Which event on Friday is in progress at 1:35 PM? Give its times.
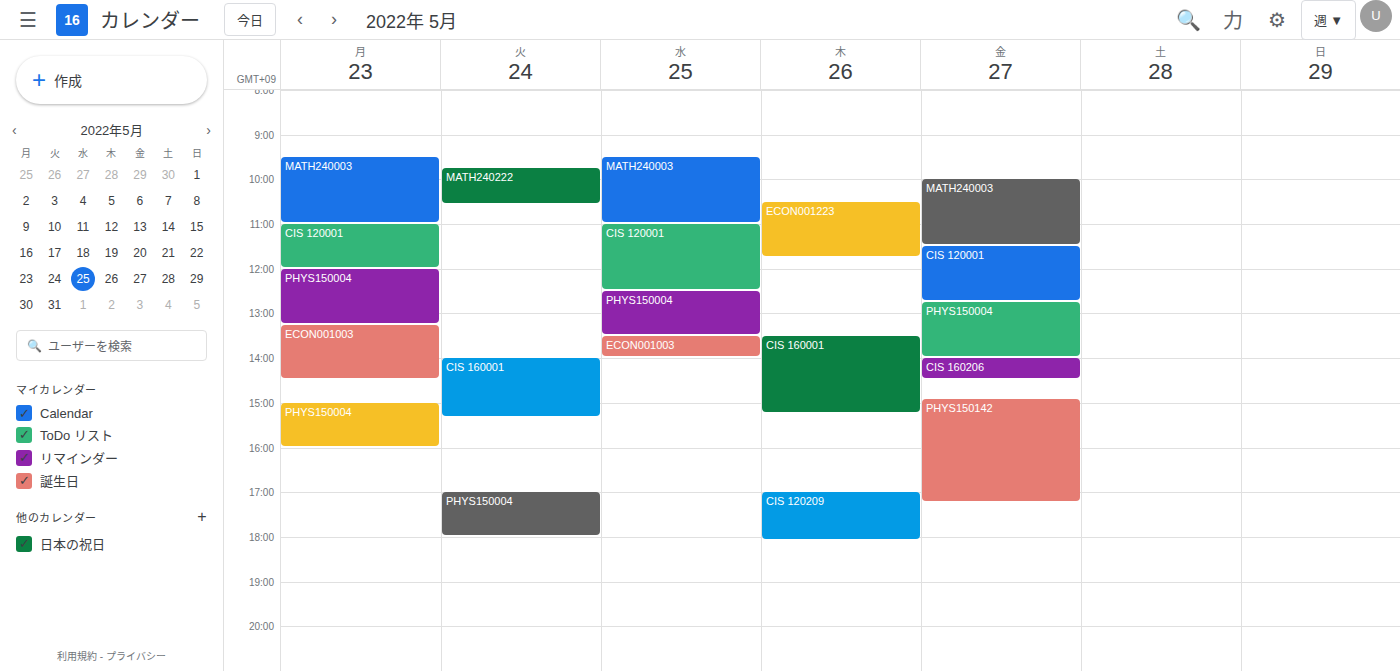
"PHYS150004", 12:45 PM to 2:00 PM